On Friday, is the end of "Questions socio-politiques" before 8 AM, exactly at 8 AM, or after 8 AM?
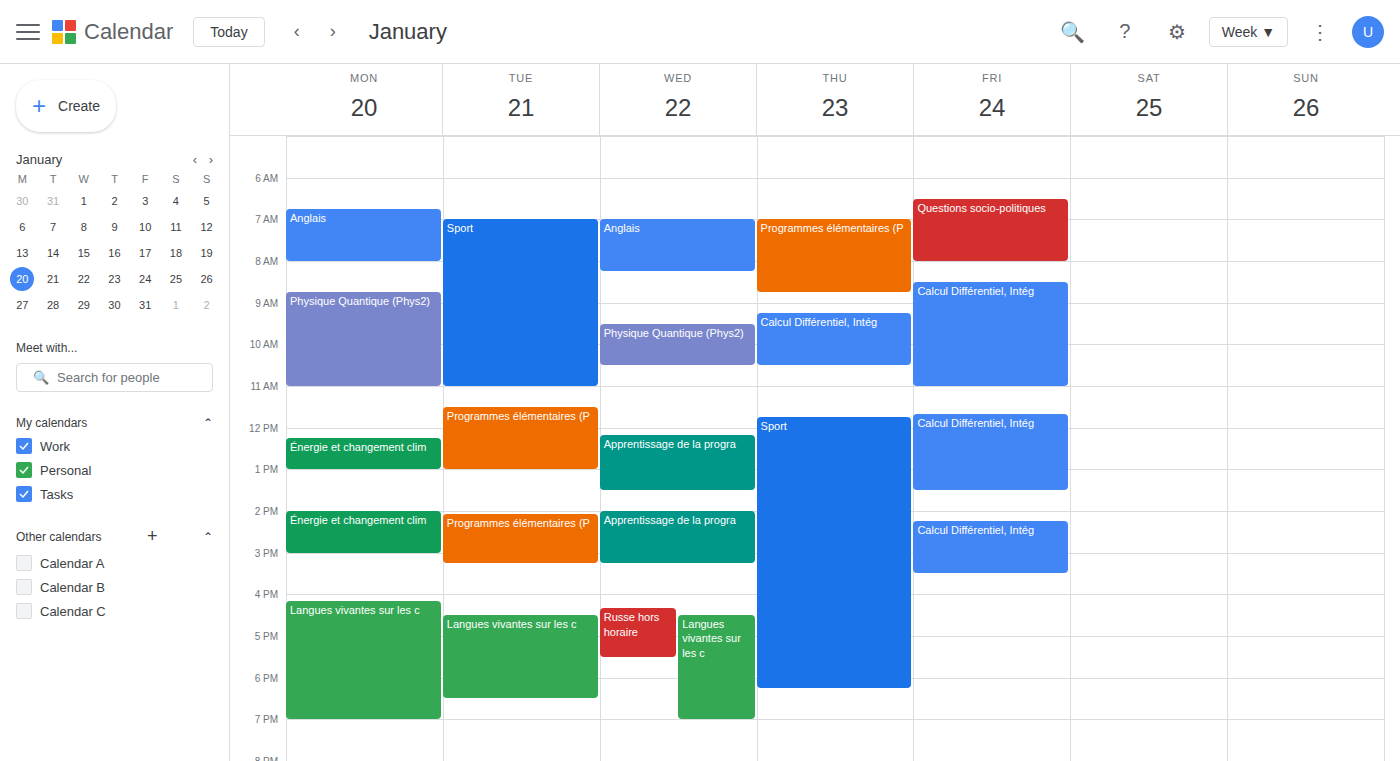
8:00 AM -- exactly at 8 AM, on the 8 AM line.